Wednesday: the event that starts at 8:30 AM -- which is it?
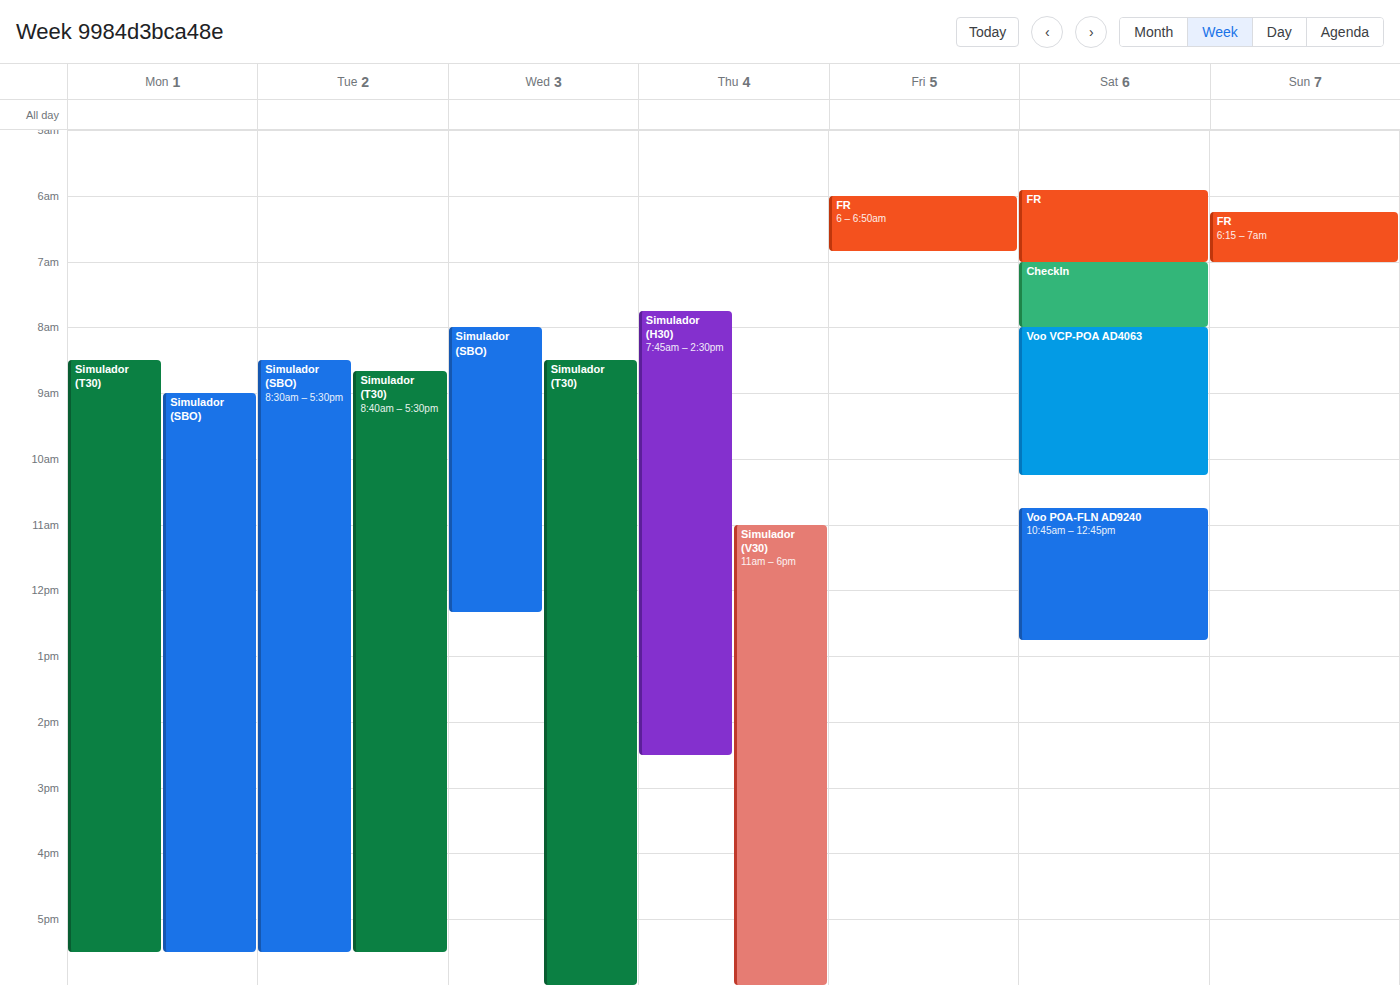
"Simulador (T30)"